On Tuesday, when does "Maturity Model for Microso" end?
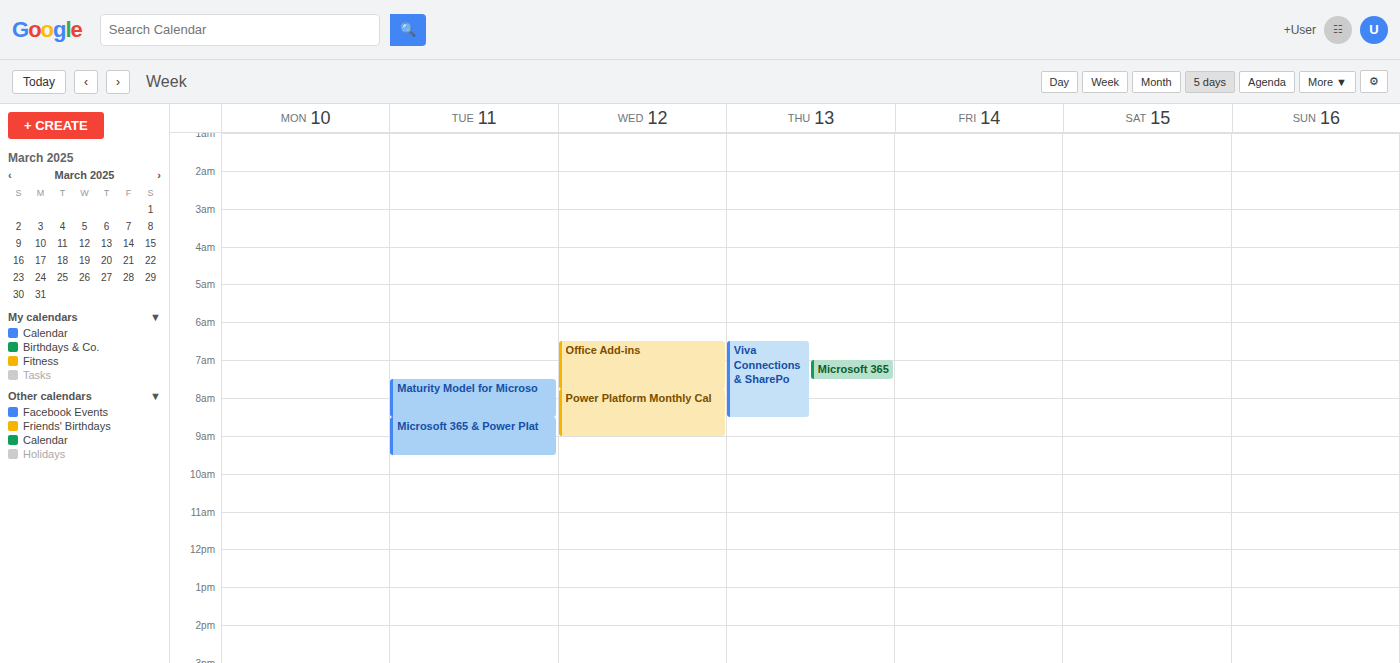
8:30 AM